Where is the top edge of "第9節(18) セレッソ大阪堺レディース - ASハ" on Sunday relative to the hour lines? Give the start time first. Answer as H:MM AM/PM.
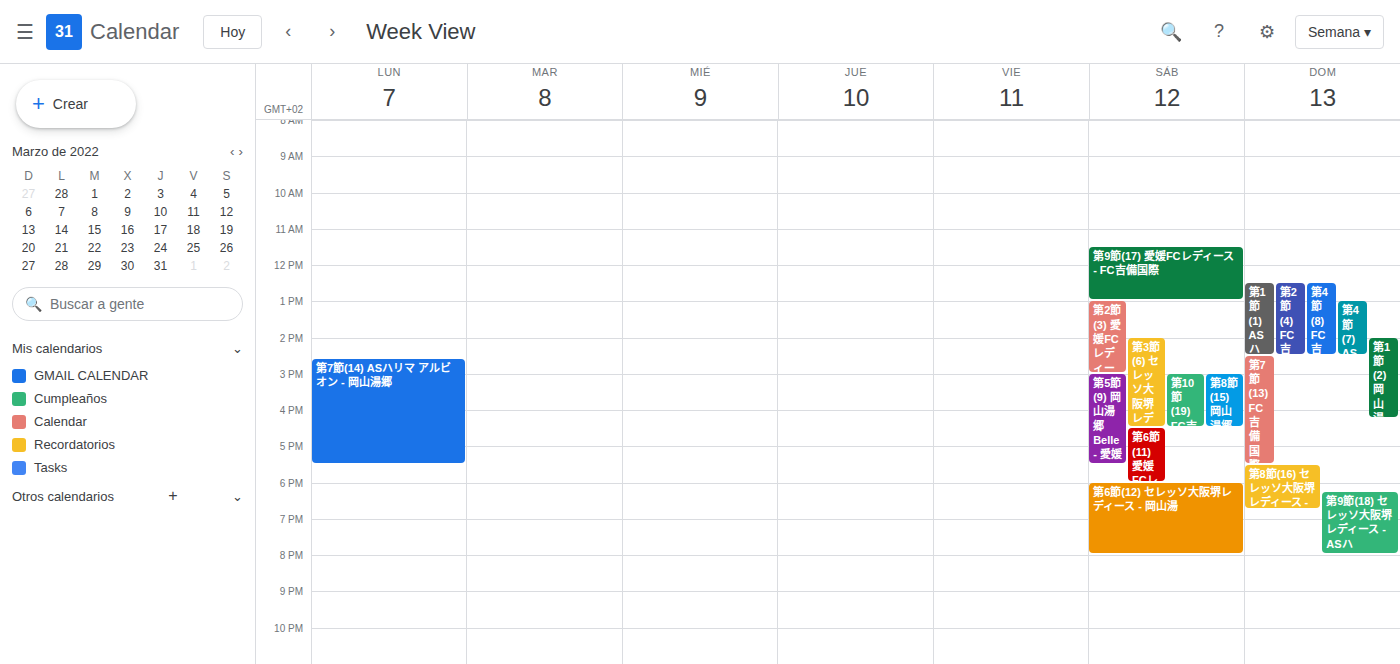
6:15 PM -- neither: a quarter of the way from the 6 PM line to the 7 PM line.